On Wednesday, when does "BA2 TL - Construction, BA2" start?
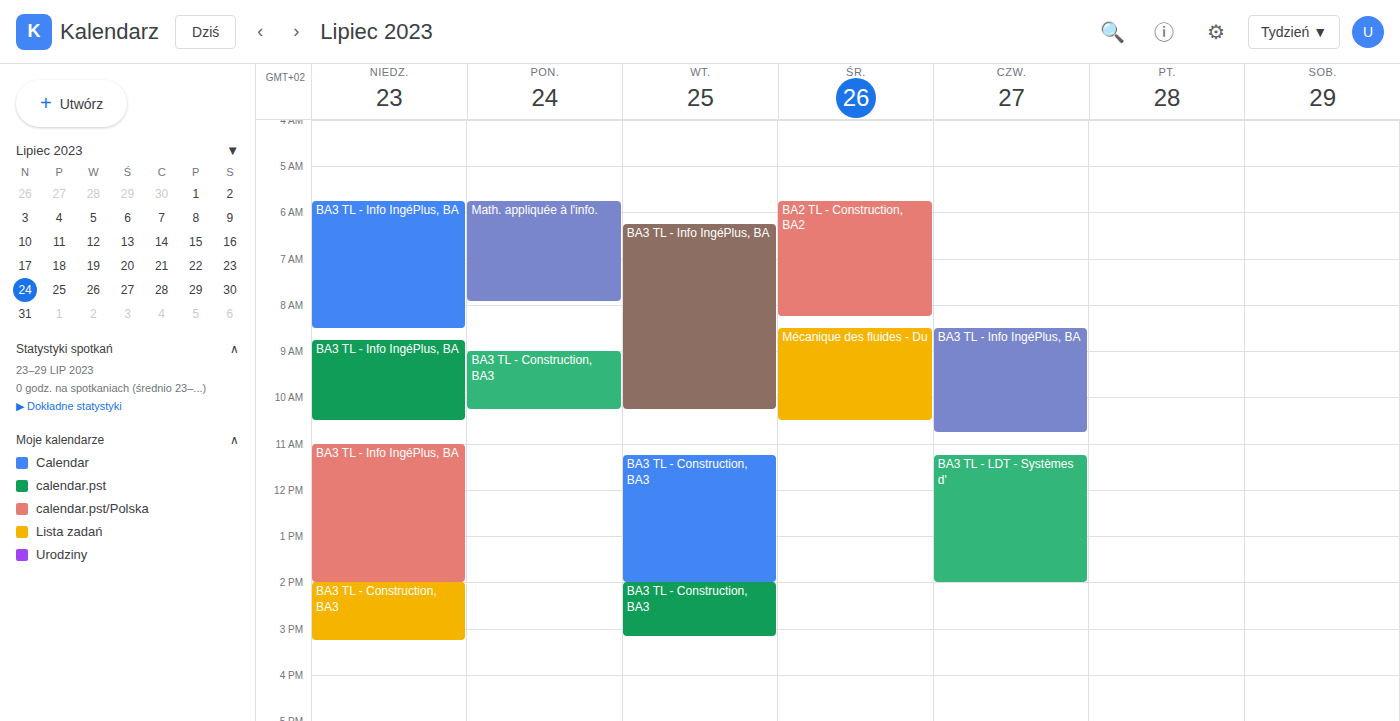
5:45 AM